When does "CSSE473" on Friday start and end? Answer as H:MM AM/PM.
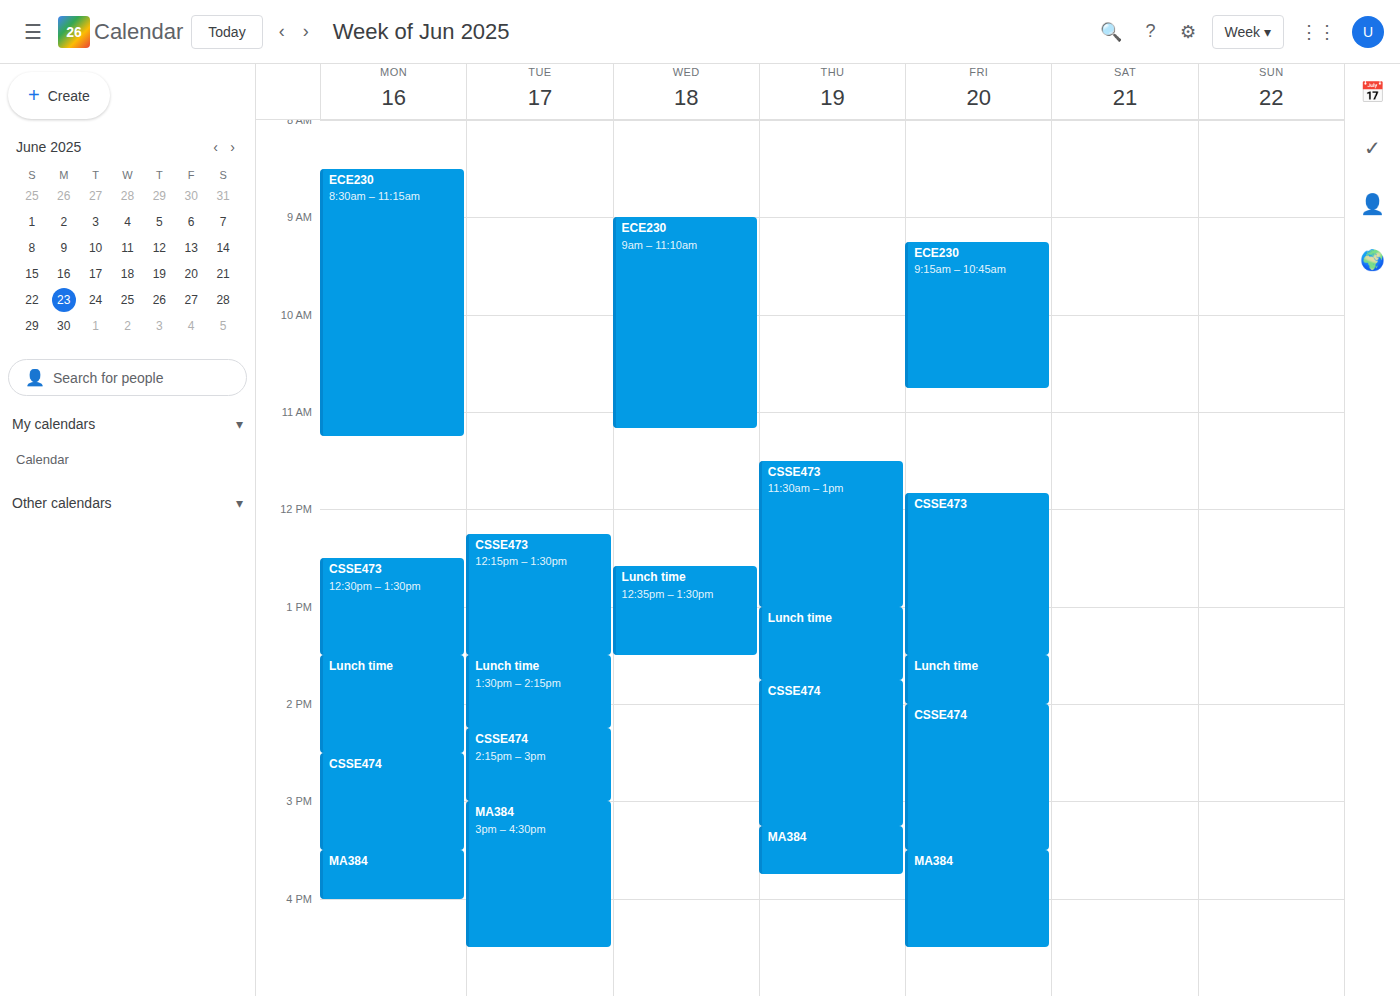
11:50 AM to 1:30 PM